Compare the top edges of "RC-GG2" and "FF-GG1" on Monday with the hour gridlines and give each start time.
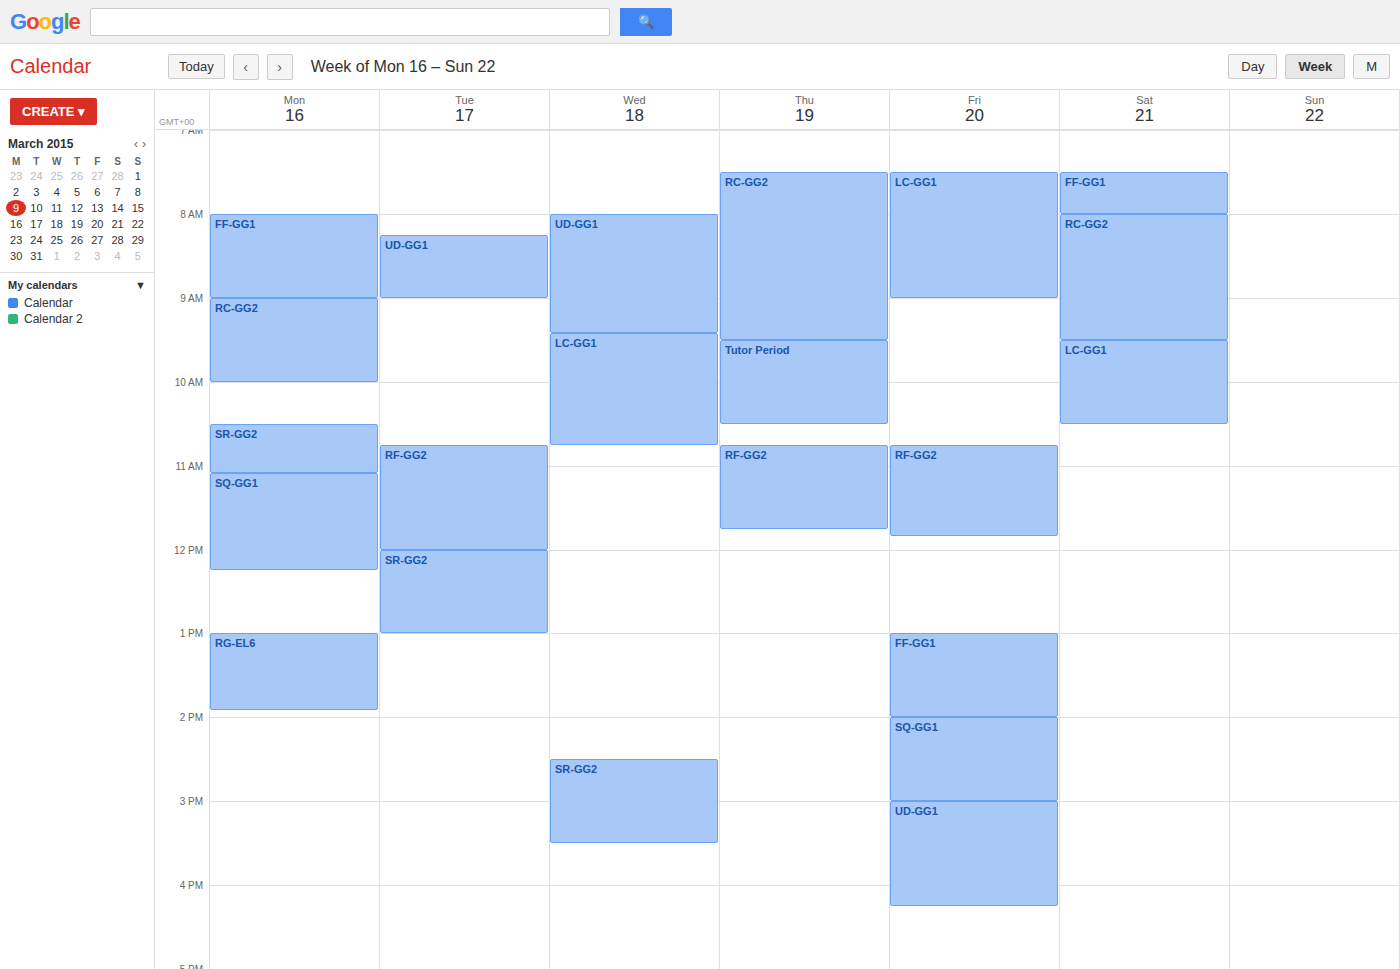
"RC-GG2": 9:00 AM, exactly on the 9 AM line. "FF-GG1": 8:00 AM, exactly on the 8 AM line.